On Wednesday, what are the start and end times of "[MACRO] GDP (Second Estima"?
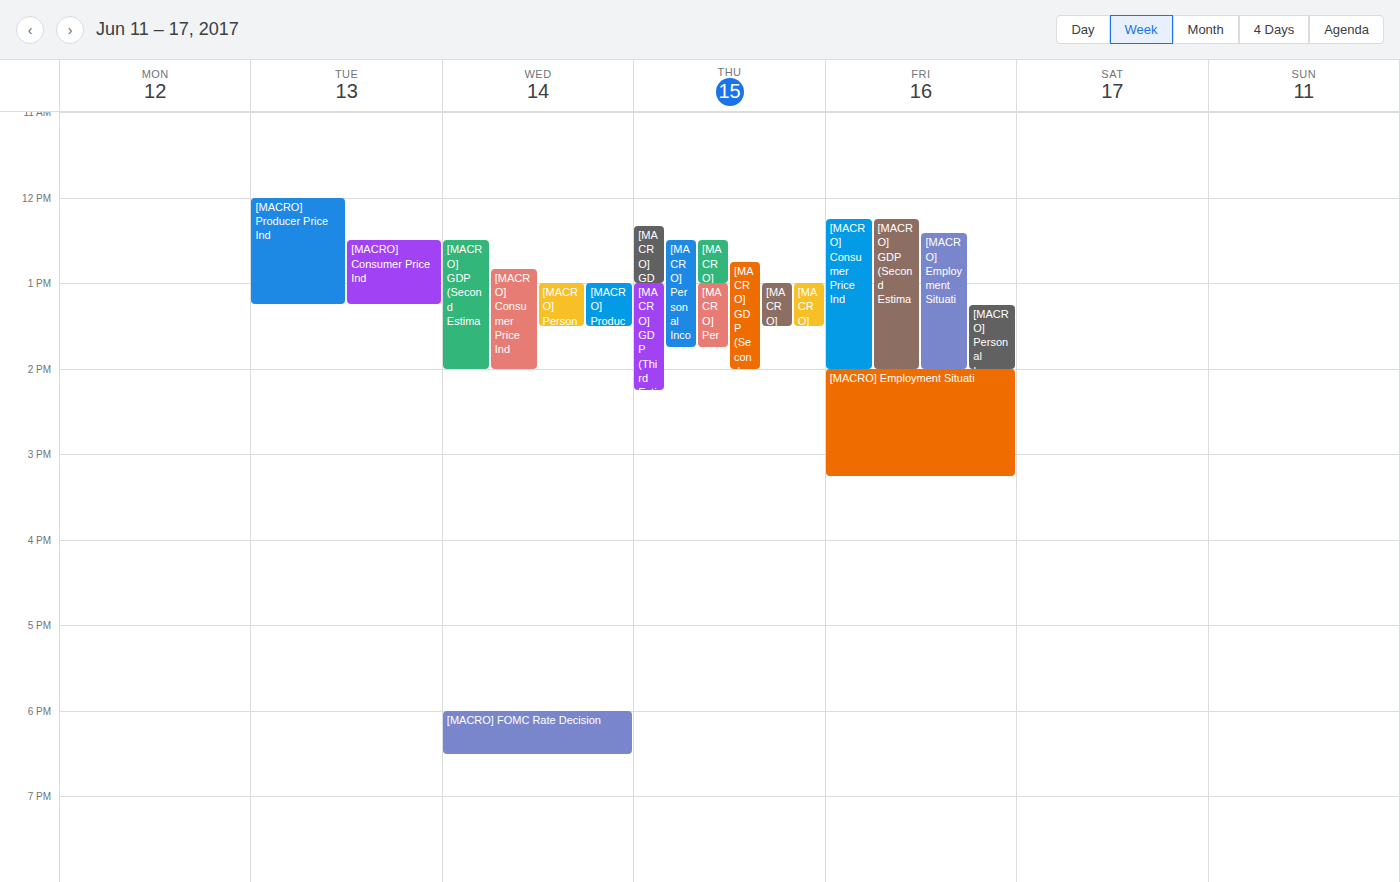
12:30 PM to 2:00 PM